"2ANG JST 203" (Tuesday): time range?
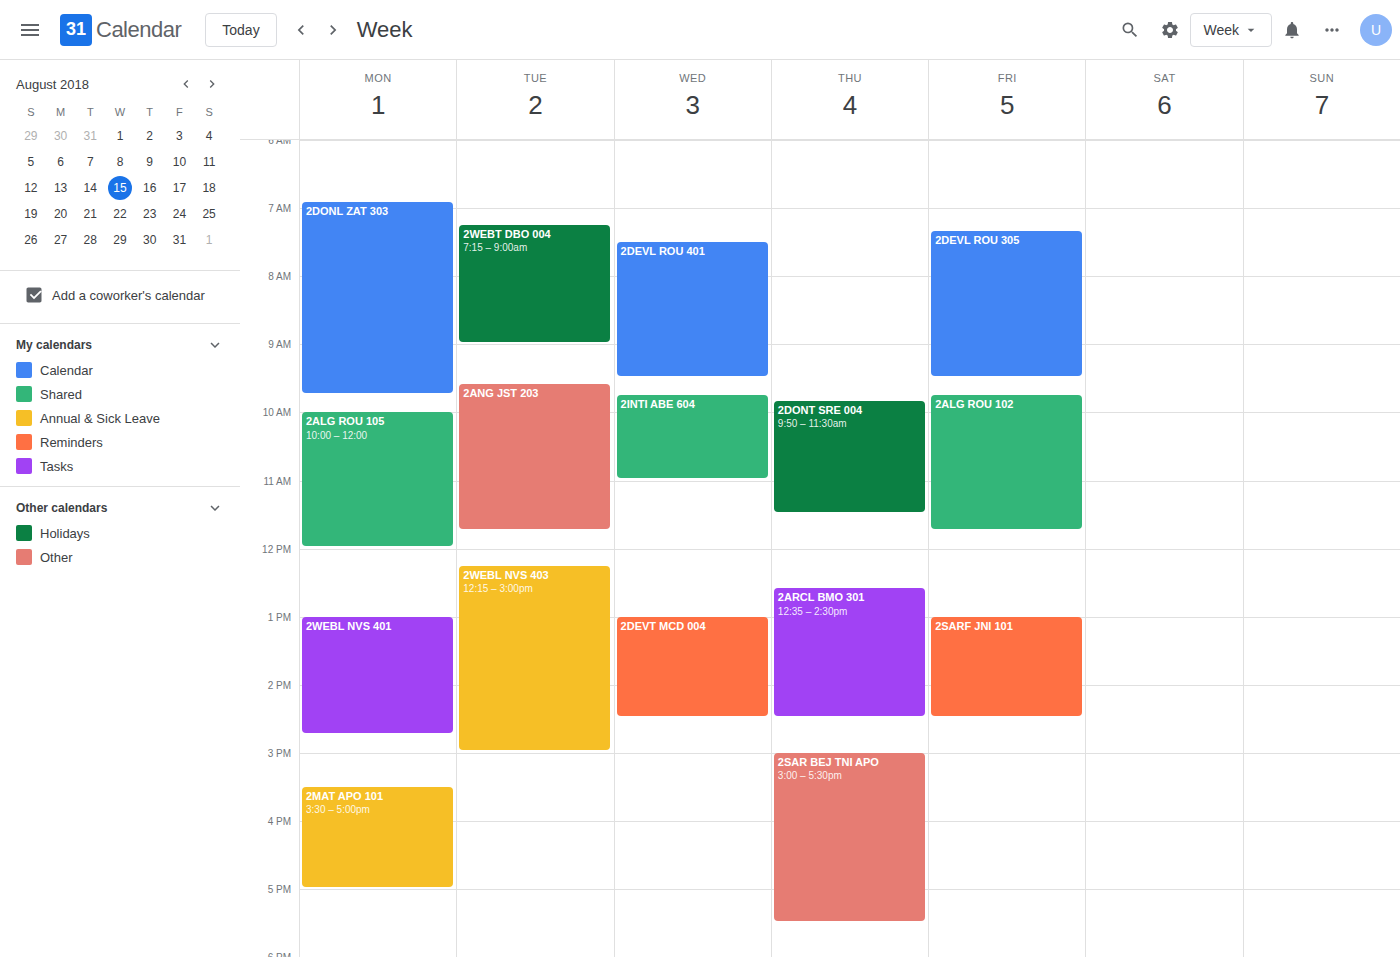
9:35 AM to 11:45 AM